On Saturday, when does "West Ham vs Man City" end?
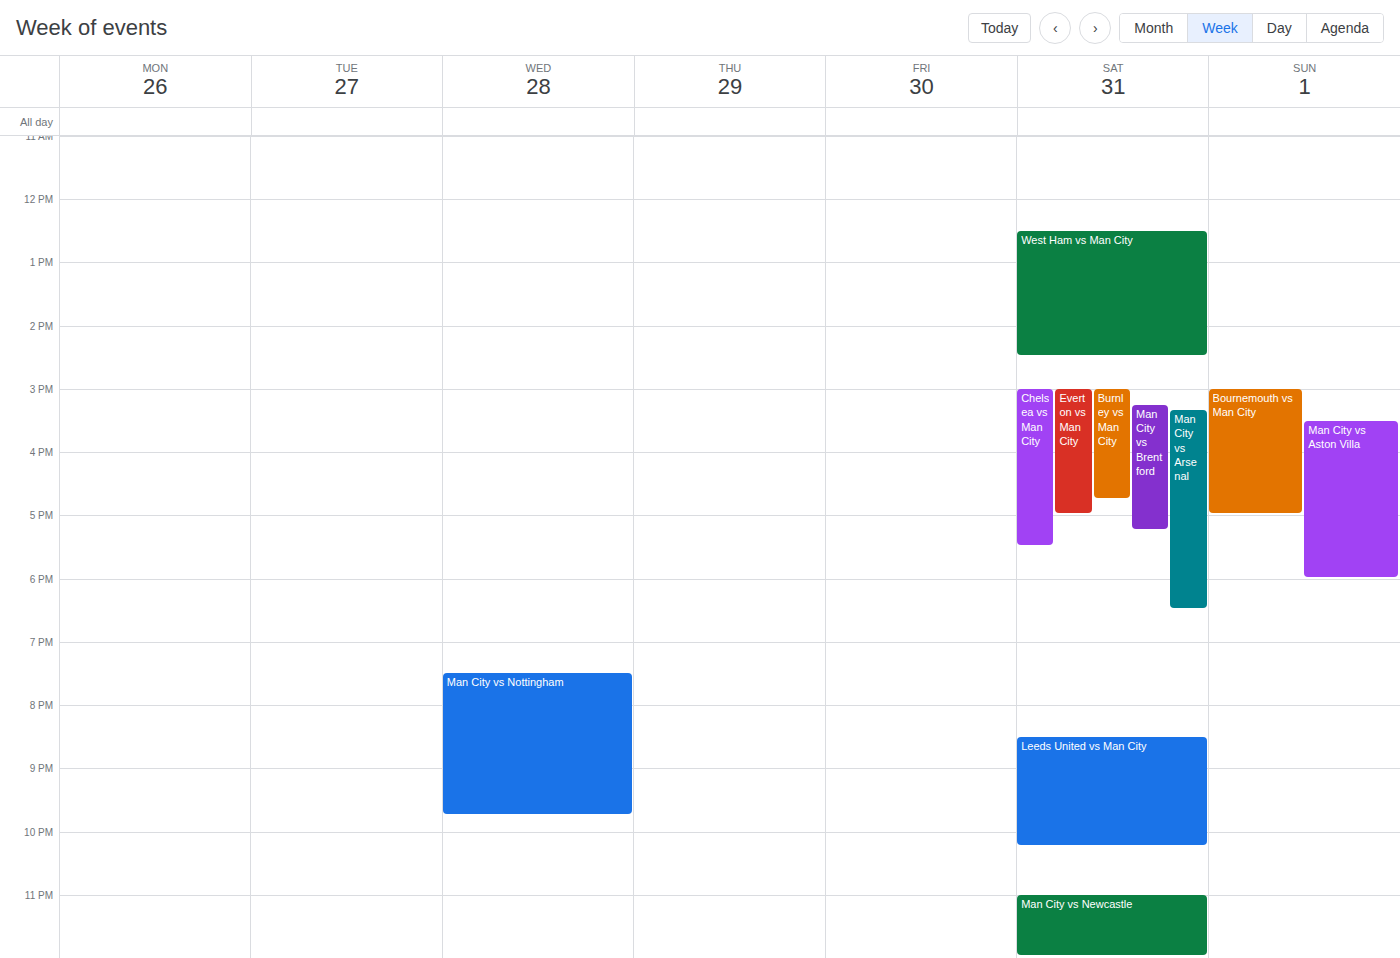
2:30 PM